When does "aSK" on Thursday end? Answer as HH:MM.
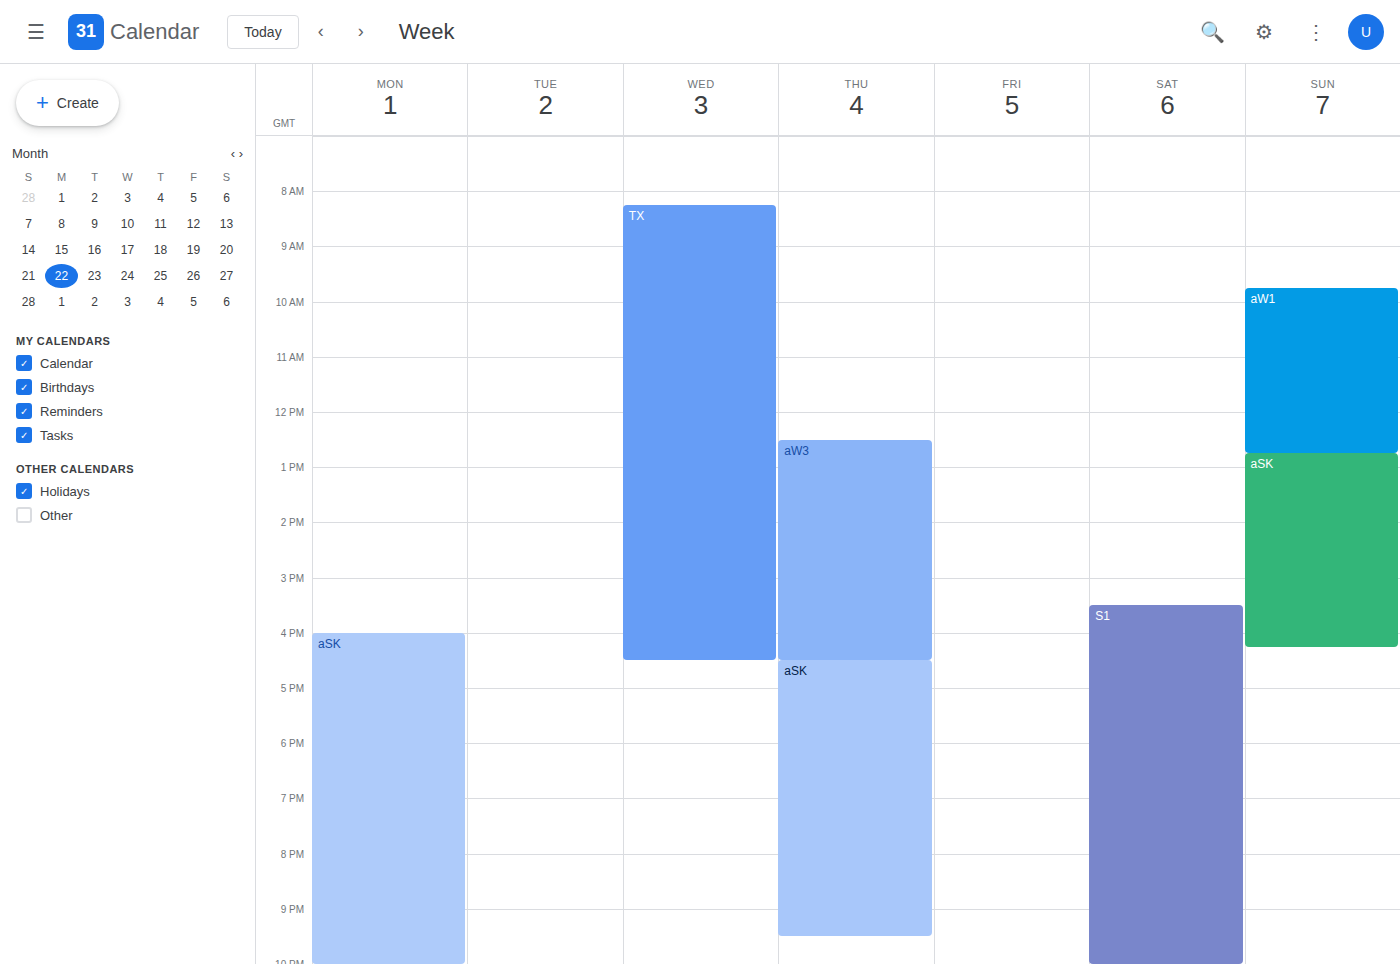
21:30